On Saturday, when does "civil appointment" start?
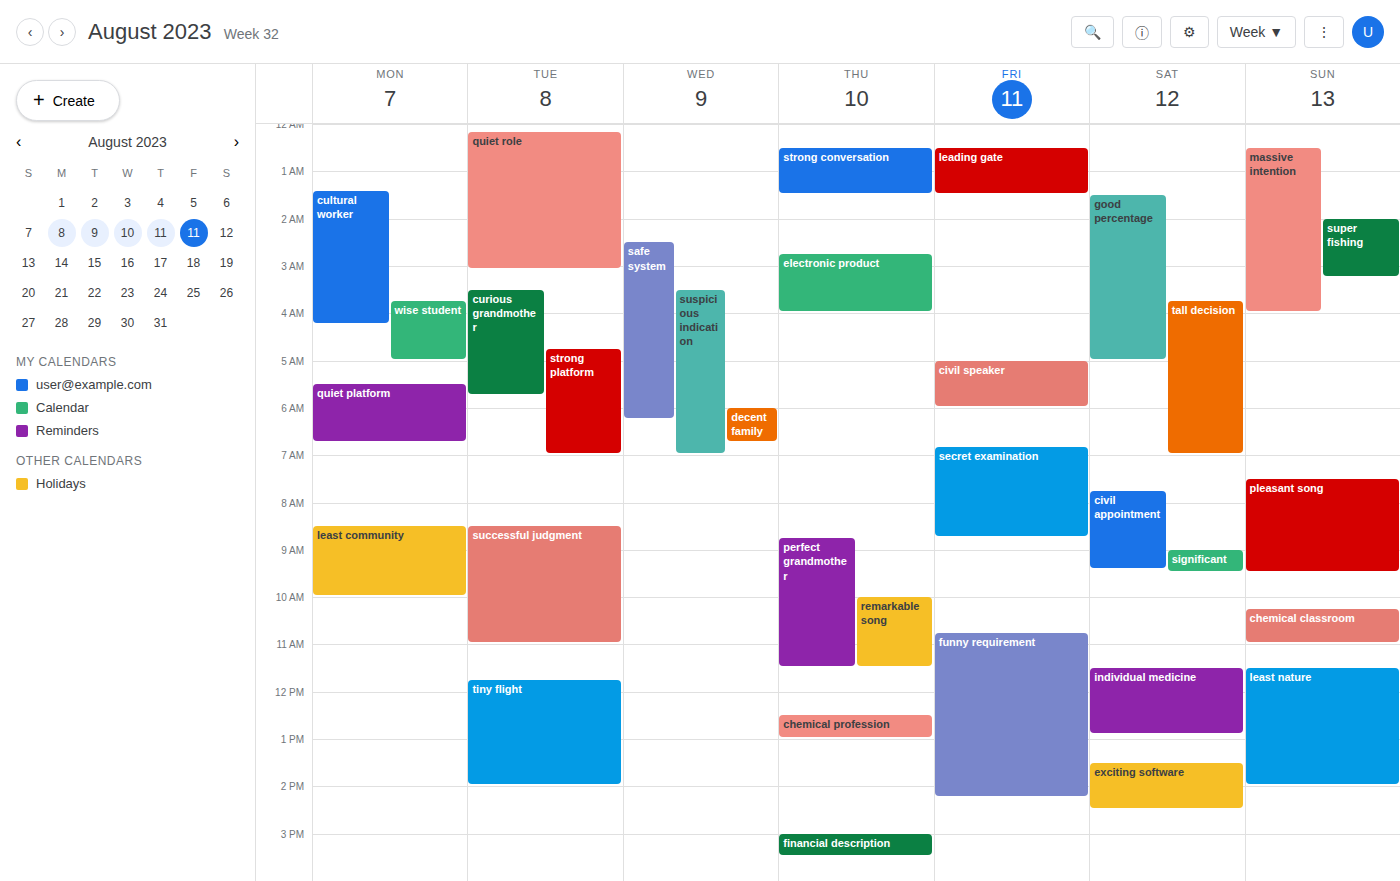
7:45 AM